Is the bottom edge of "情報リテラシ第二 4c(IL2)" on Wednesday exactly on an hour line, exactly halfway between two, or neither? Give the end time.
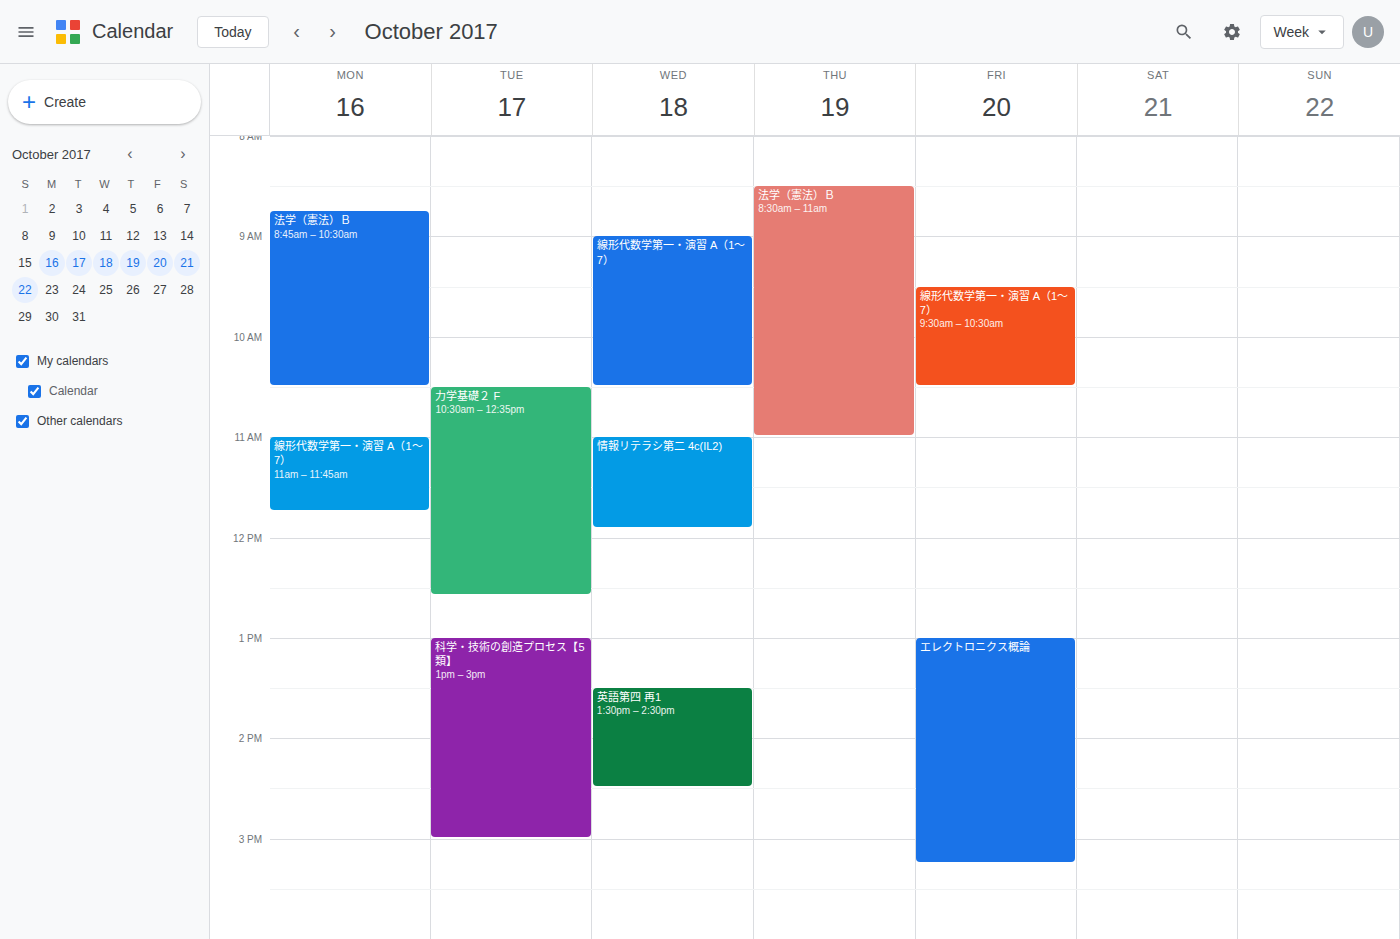
11:55 AM -- neither: 55 minutes below the 11 AM line and 5 minutes above the 12 PM line.